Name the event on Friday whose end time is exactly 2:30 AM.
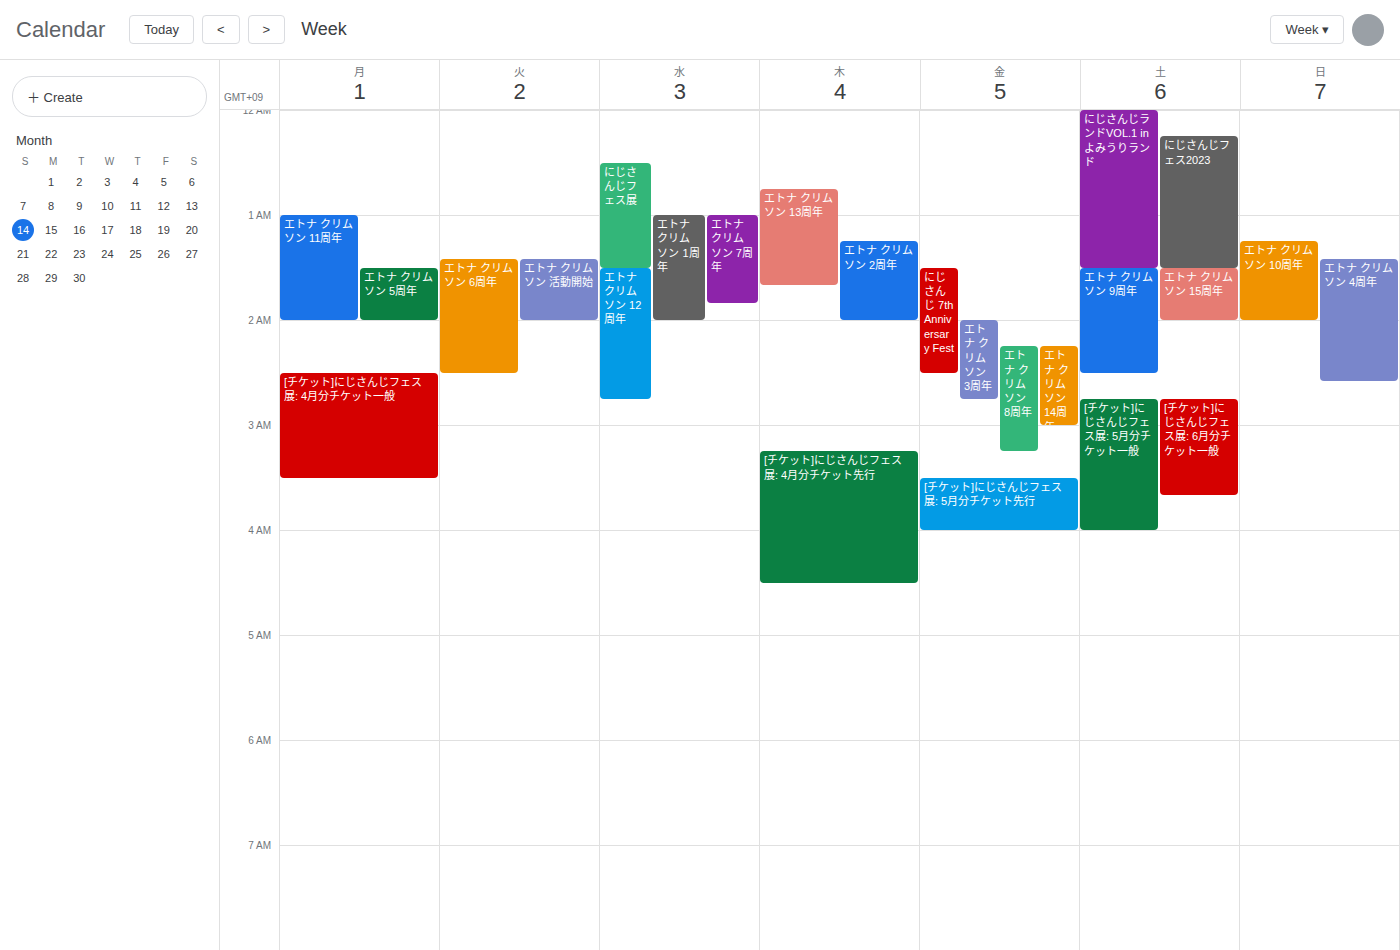
"にじさんじ 7th Anniversary Fest"